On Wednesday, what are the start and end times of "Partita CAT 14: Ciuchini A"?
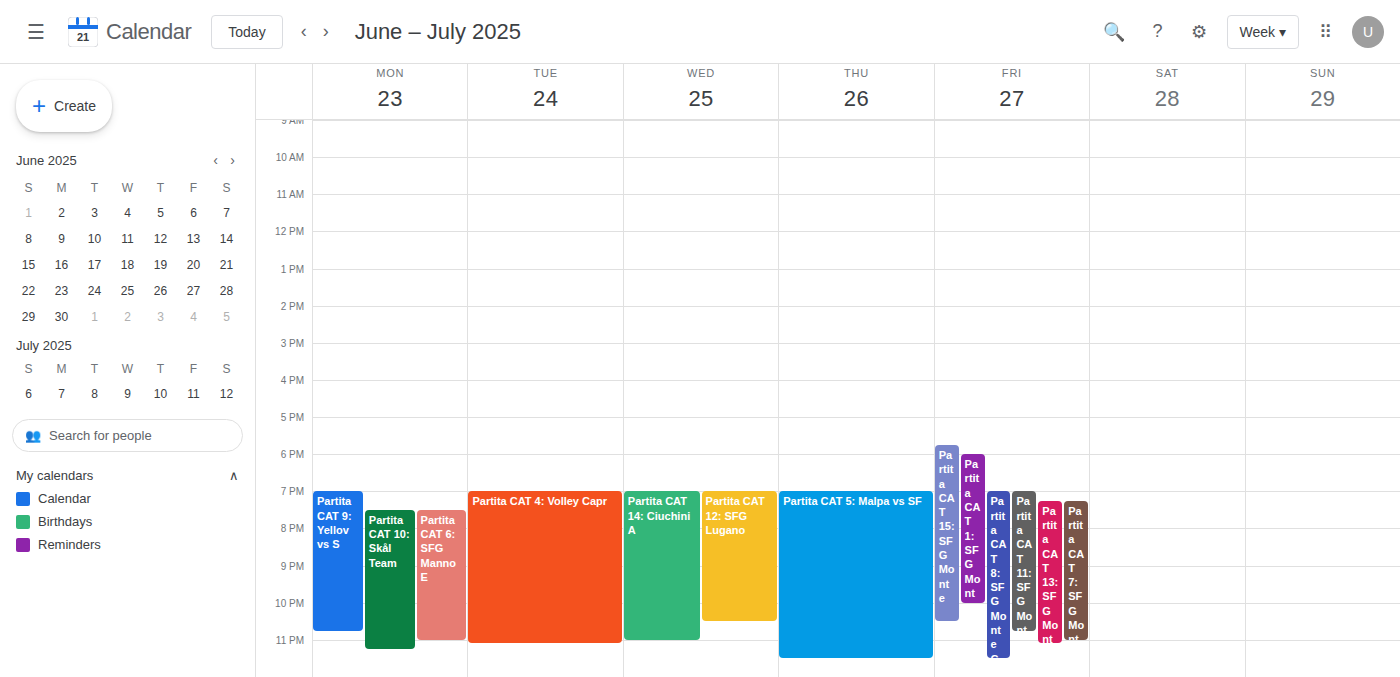
7:00 PM to 11:00 PM